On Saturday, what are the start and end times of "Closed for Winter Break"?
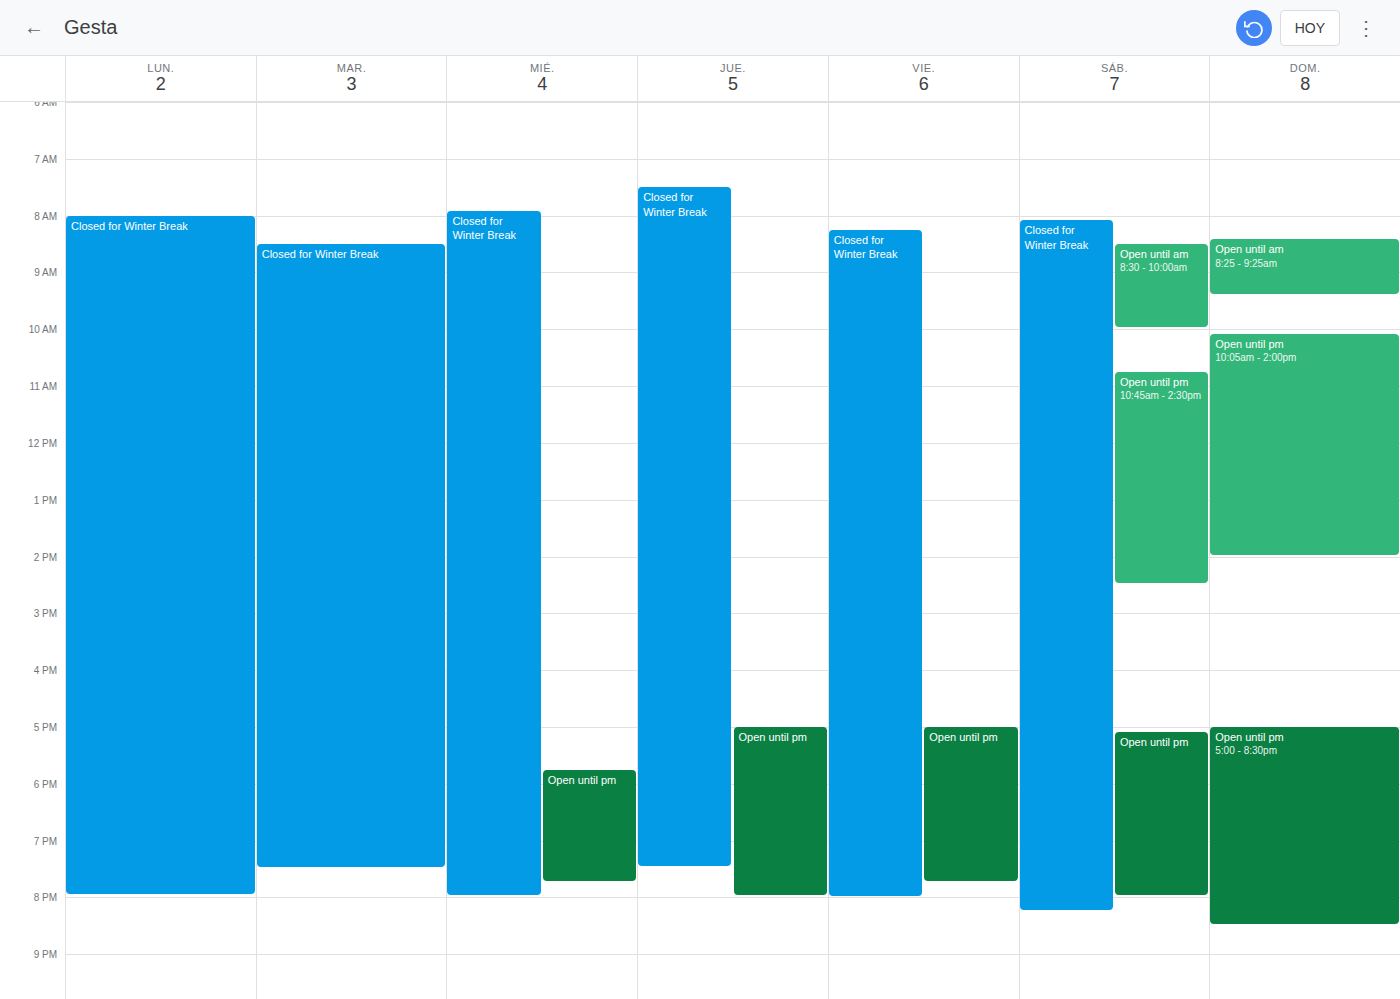
08:05 to 20:15